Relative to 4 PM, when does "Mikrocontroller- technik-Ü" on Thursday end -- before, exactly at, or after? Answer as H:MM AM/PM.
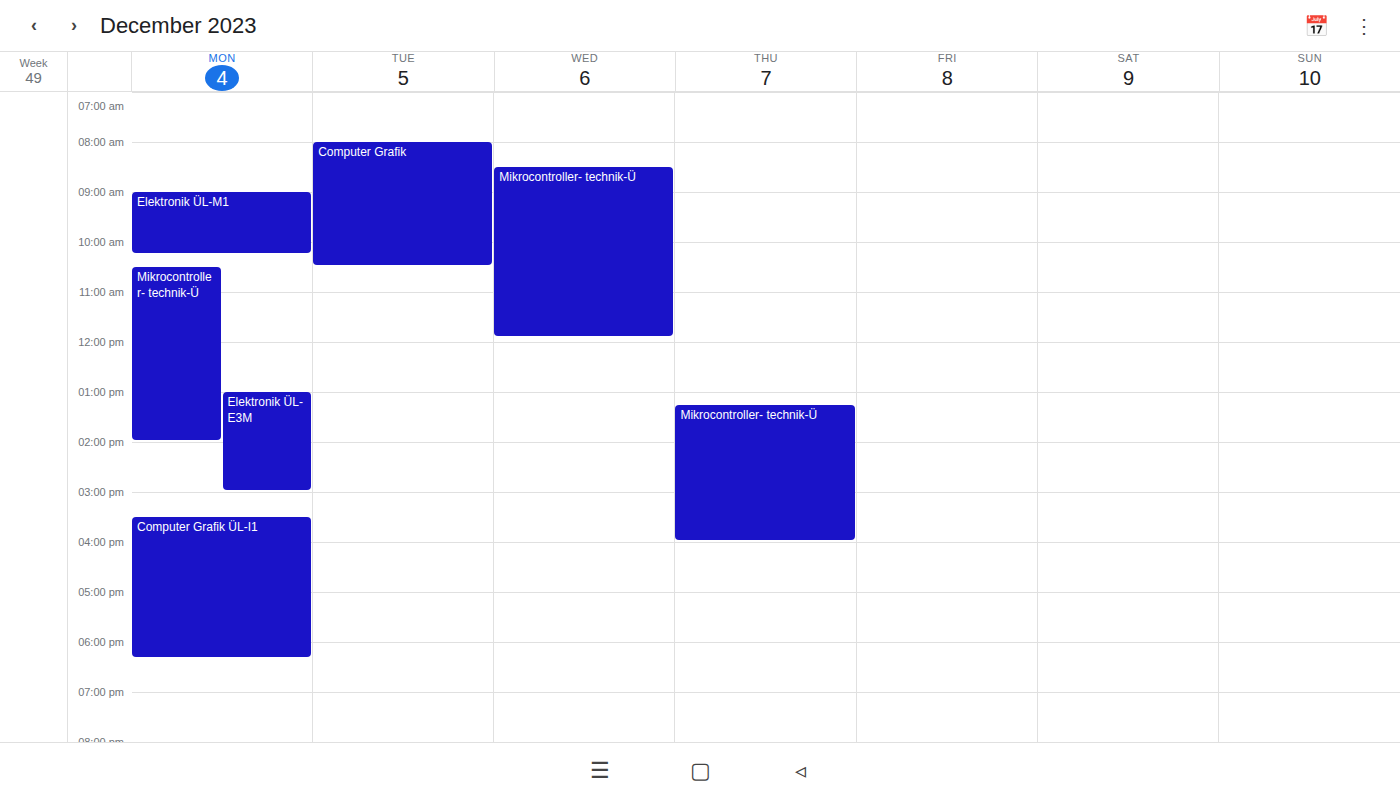
4:00 PM -- exactly at 4 PM, on the 4 PM line.